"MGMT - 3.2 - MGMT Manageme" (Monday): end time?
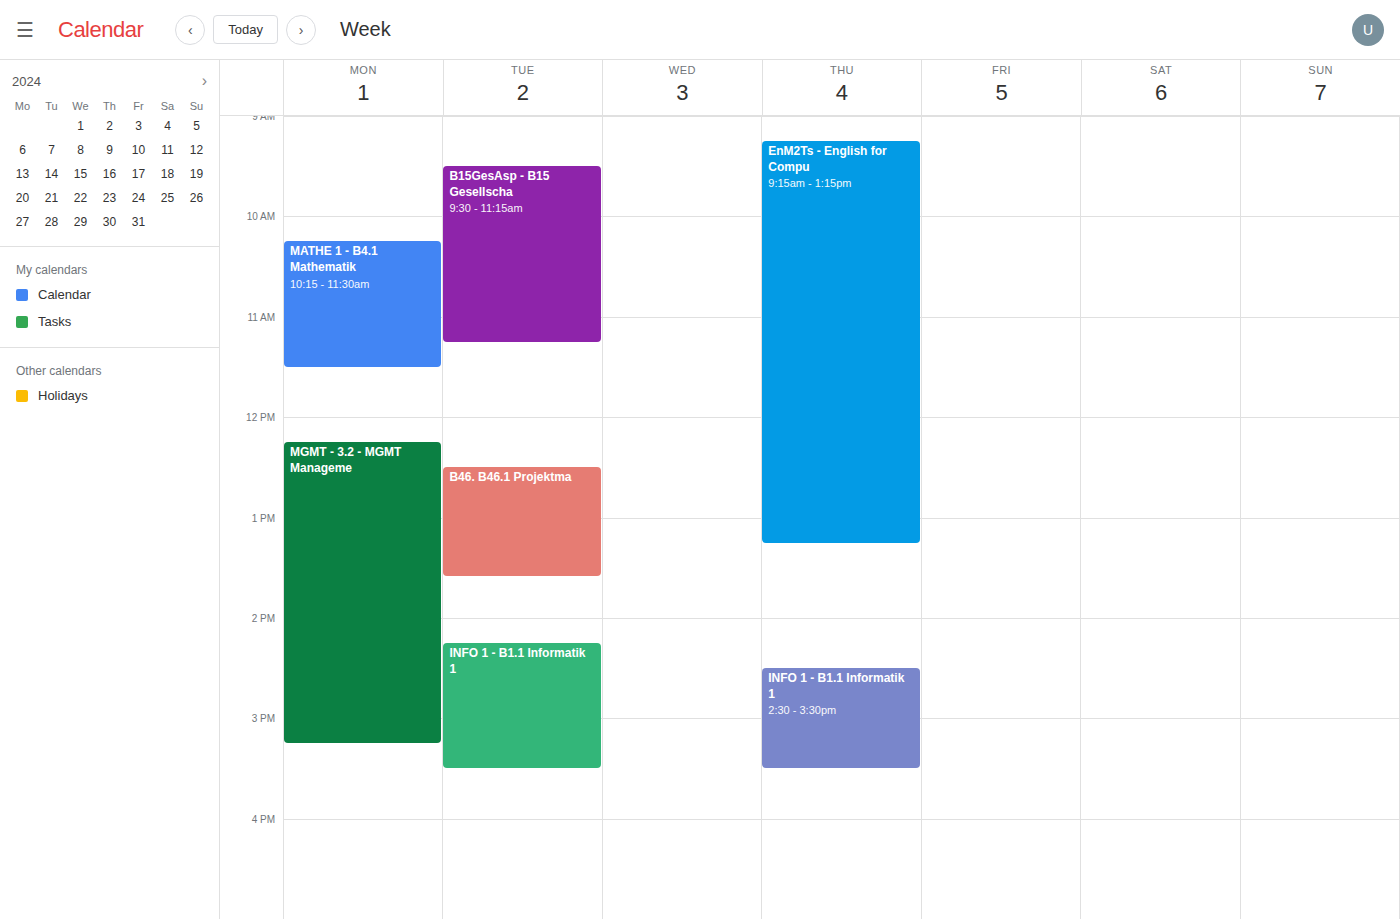
3:15 PM